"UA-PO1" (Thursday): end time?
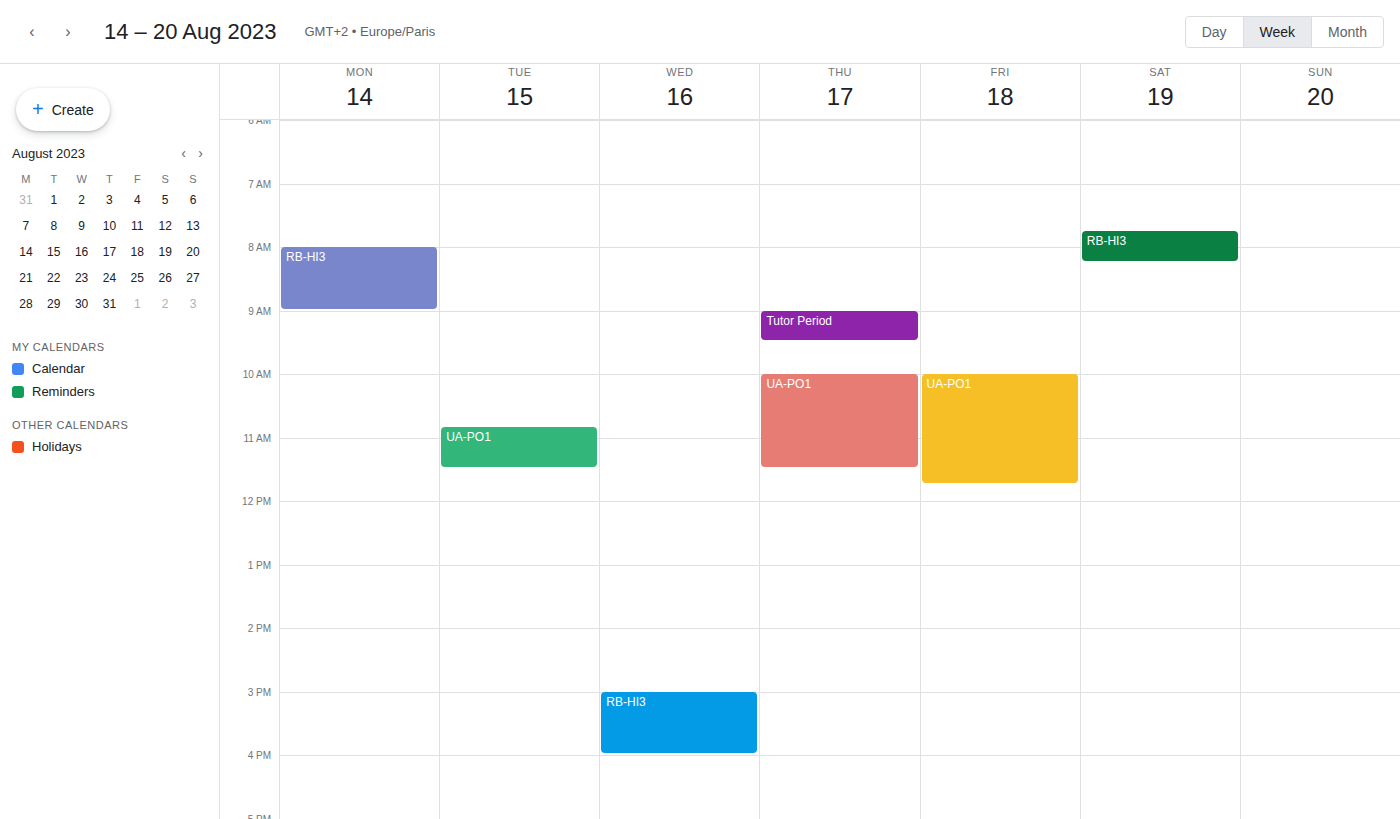
11:30 AM